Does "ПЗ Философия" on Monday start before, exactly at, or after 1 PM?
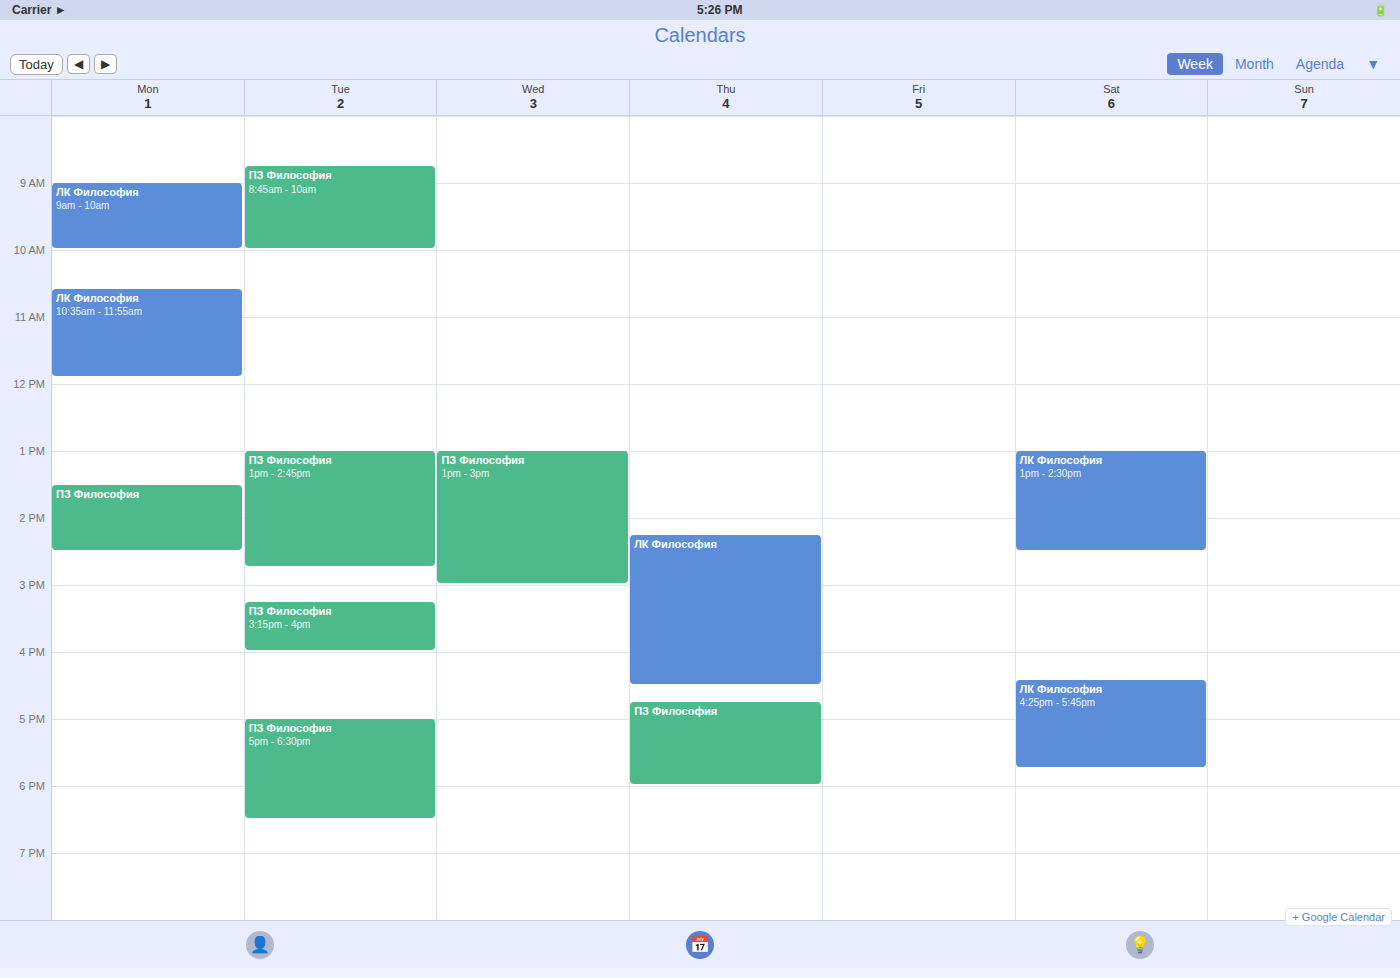
1:30 PM -- after 1 PM, 30 minutes below the 1 PM line.